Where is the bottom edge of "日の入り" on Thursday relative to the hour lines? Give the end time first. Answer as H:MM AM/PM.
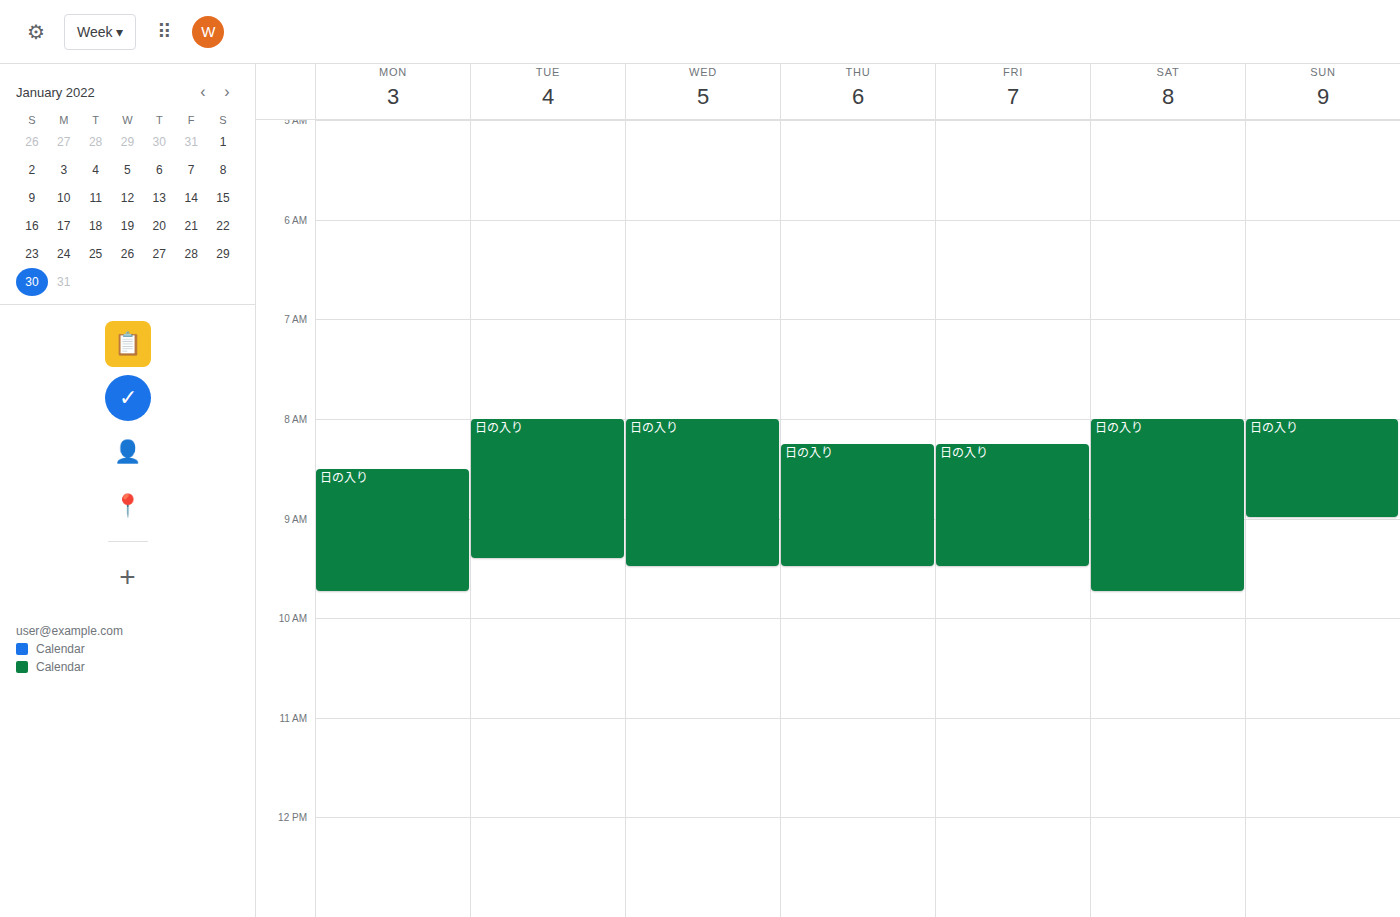
9:30 AM -- halfway between the 9 AM and 10 AM lines.